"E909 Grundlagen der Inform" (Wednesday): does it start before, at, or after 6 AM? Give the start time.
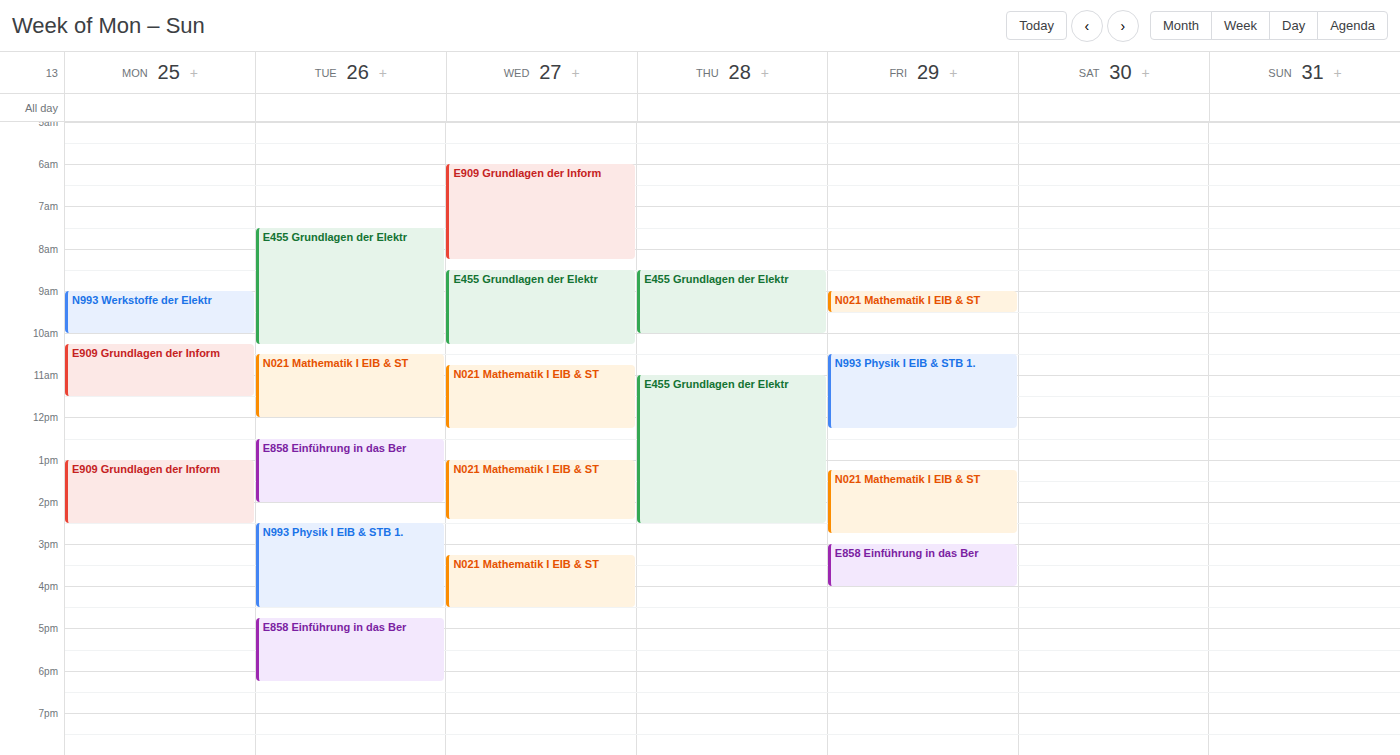
6:00 AM -- exactly at 6 AM, on the 6 AM line.